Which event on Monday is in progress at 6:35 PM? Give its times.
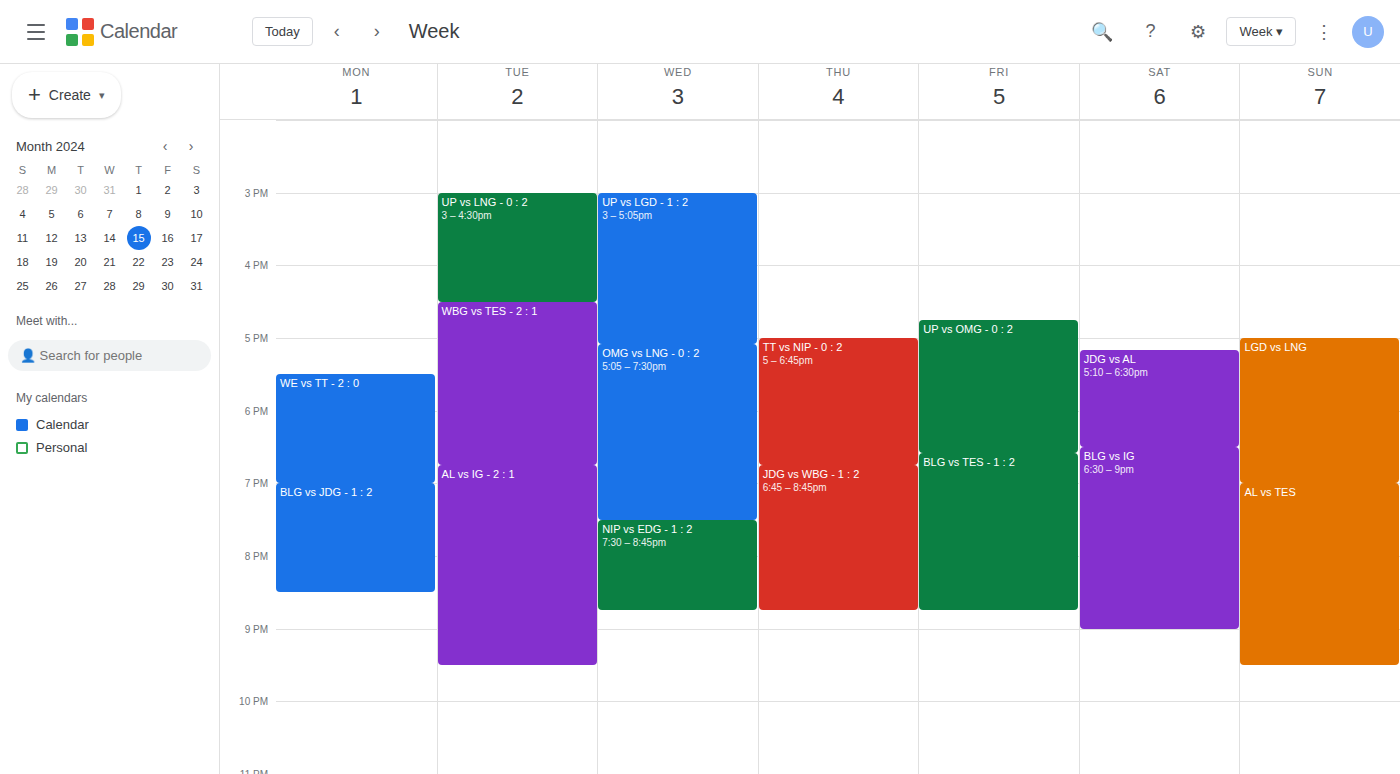
"WE vs TT - 2 : 0", 5:30 PM to 7:00 PM